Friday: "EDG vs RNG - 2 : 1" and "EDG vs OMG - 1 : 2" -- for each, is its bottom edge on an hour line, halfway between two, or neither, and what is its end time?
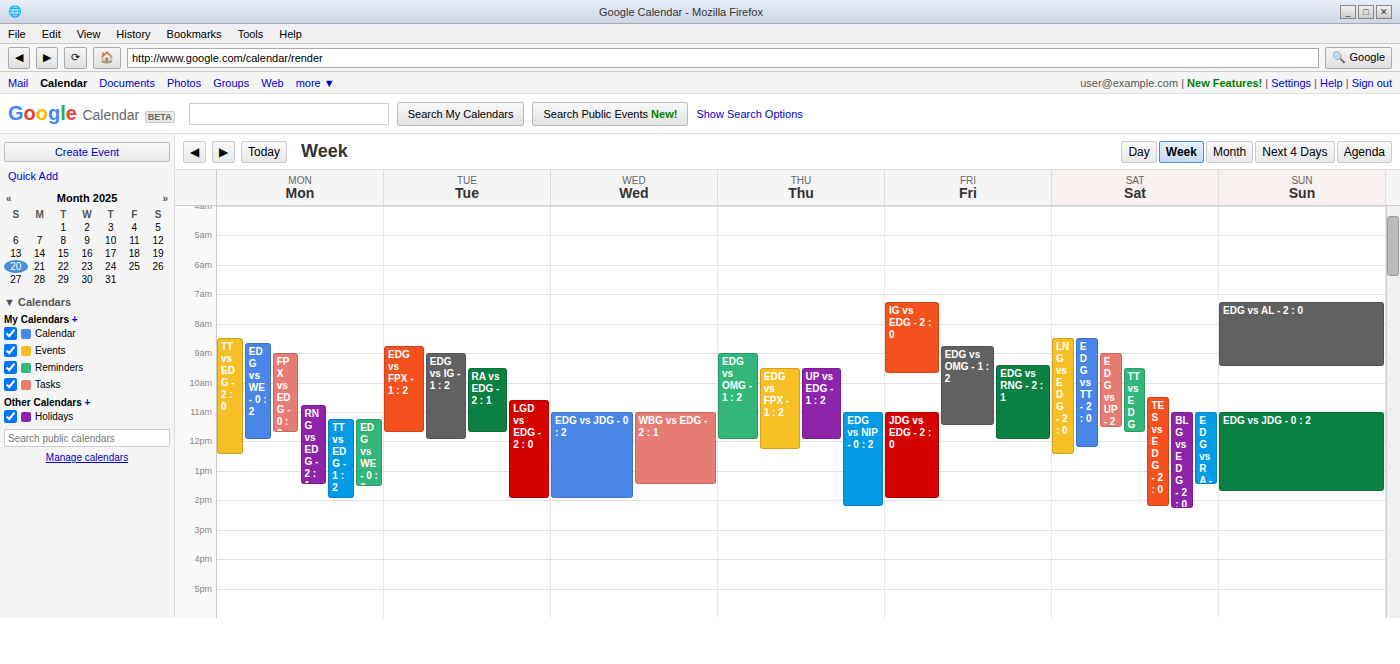
"EDG vs RNG - 2 : 1": 12:00 PM, exactly on the 12 PM line. "EDG vs OMG - 1 : 2": 11:30 AM, halfway between the 11 AM and 12 PM lines.